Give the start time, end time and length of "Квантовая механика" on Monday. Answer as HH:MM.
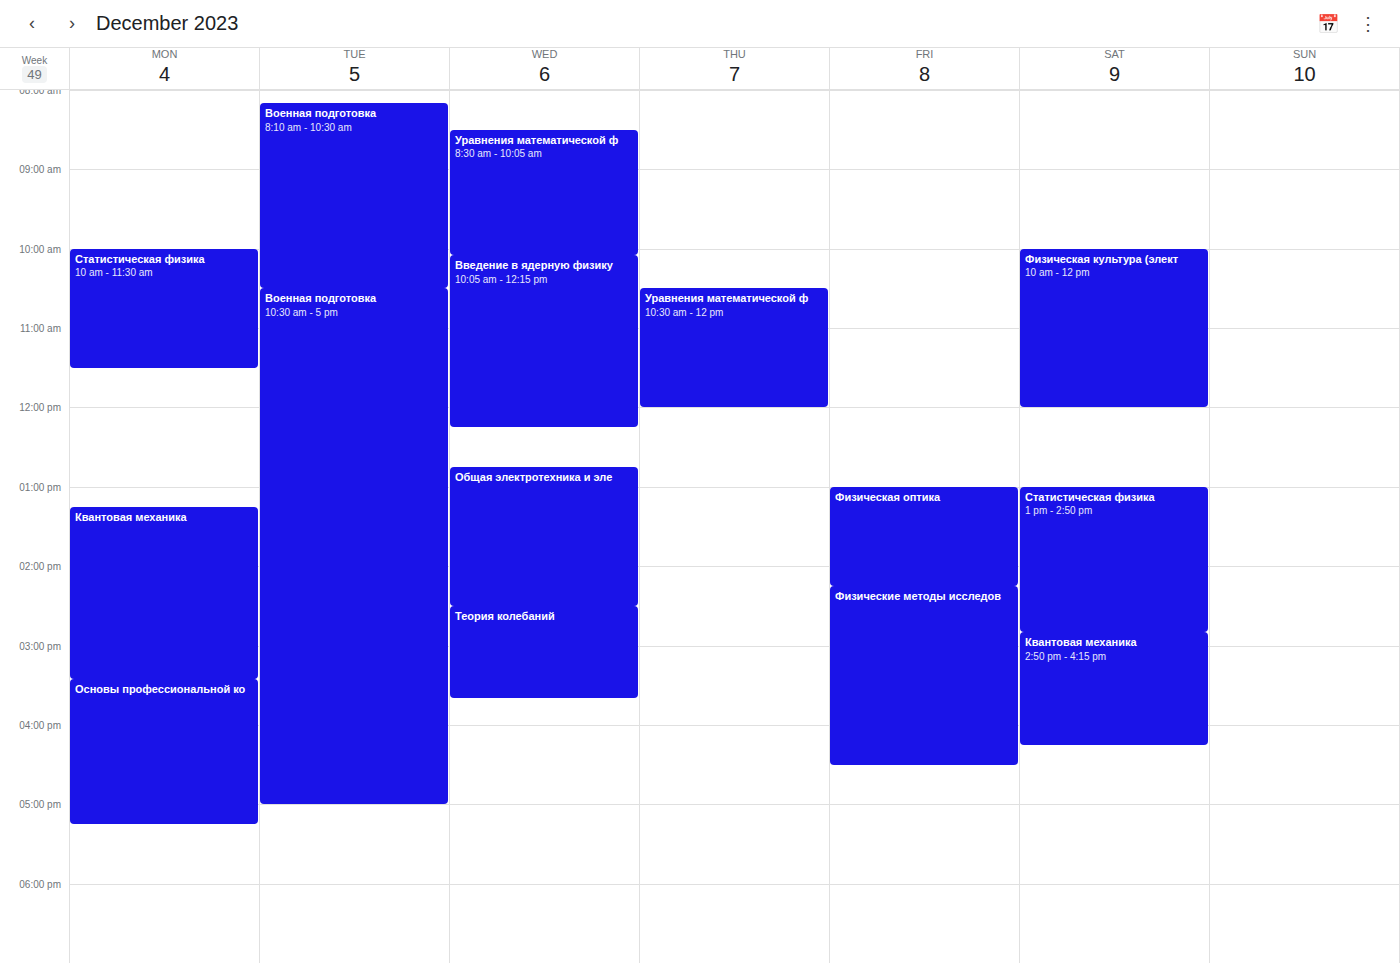
13:15 to 15:25, 2 hours 10 minutes